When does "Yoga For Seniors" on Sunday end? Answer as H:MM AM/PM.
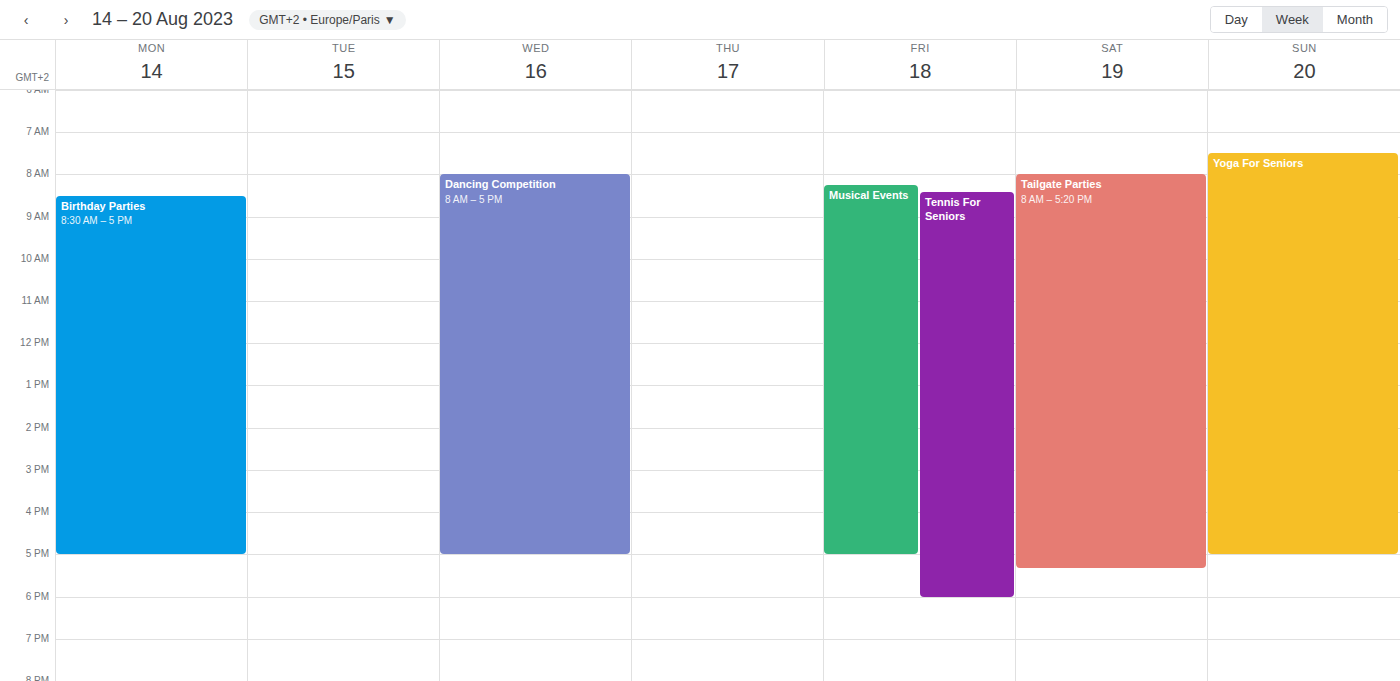
5:00 PM